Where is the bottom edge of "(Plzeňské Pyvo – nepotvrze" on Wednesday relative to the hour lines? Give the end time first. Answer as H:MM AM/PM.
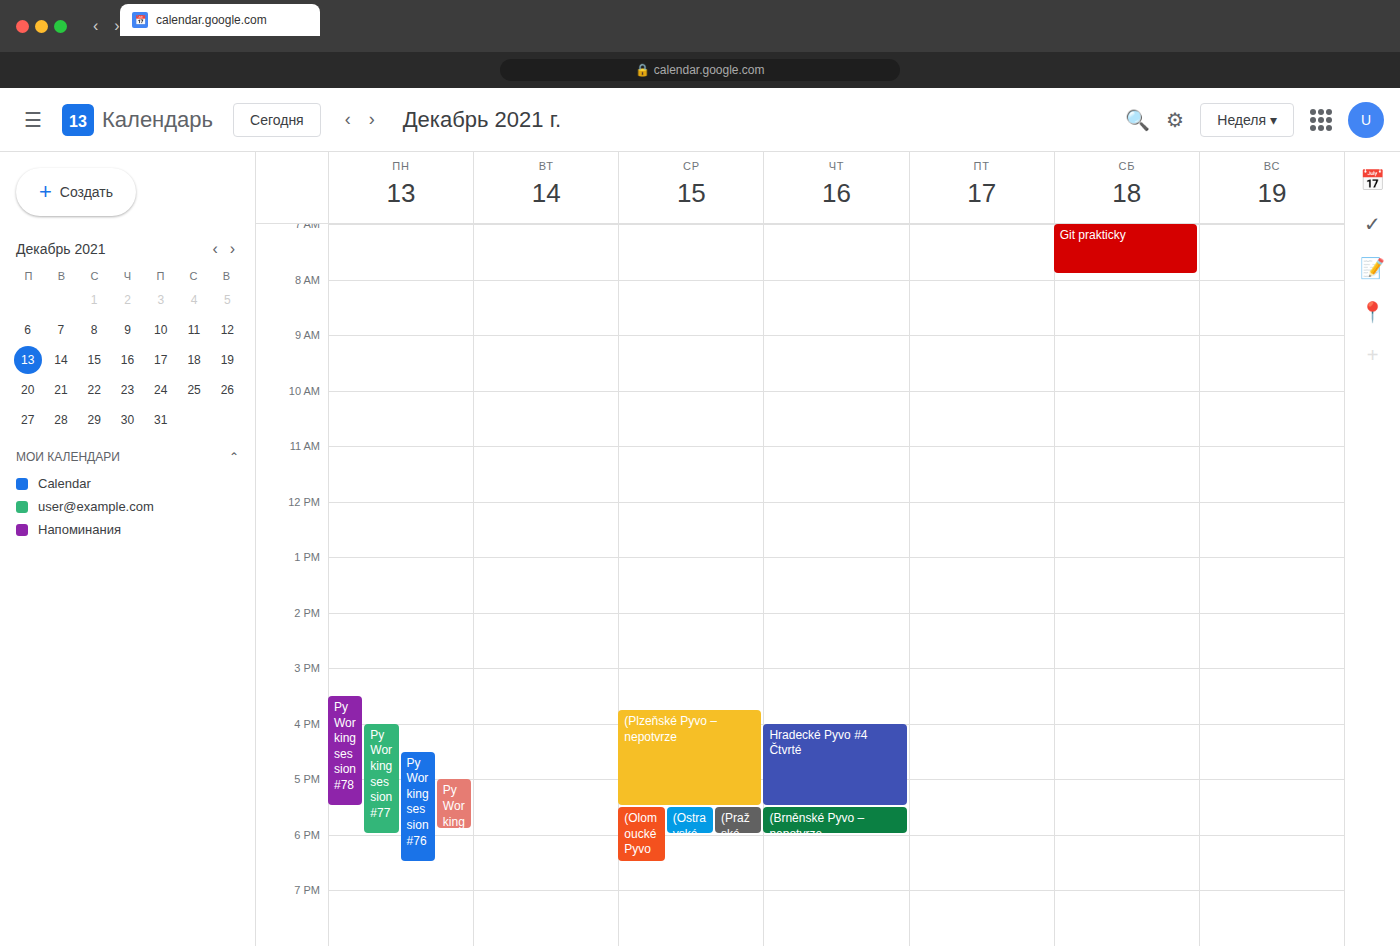
5:30 PM -- halfway between the 5 PM and 6 PM lines.